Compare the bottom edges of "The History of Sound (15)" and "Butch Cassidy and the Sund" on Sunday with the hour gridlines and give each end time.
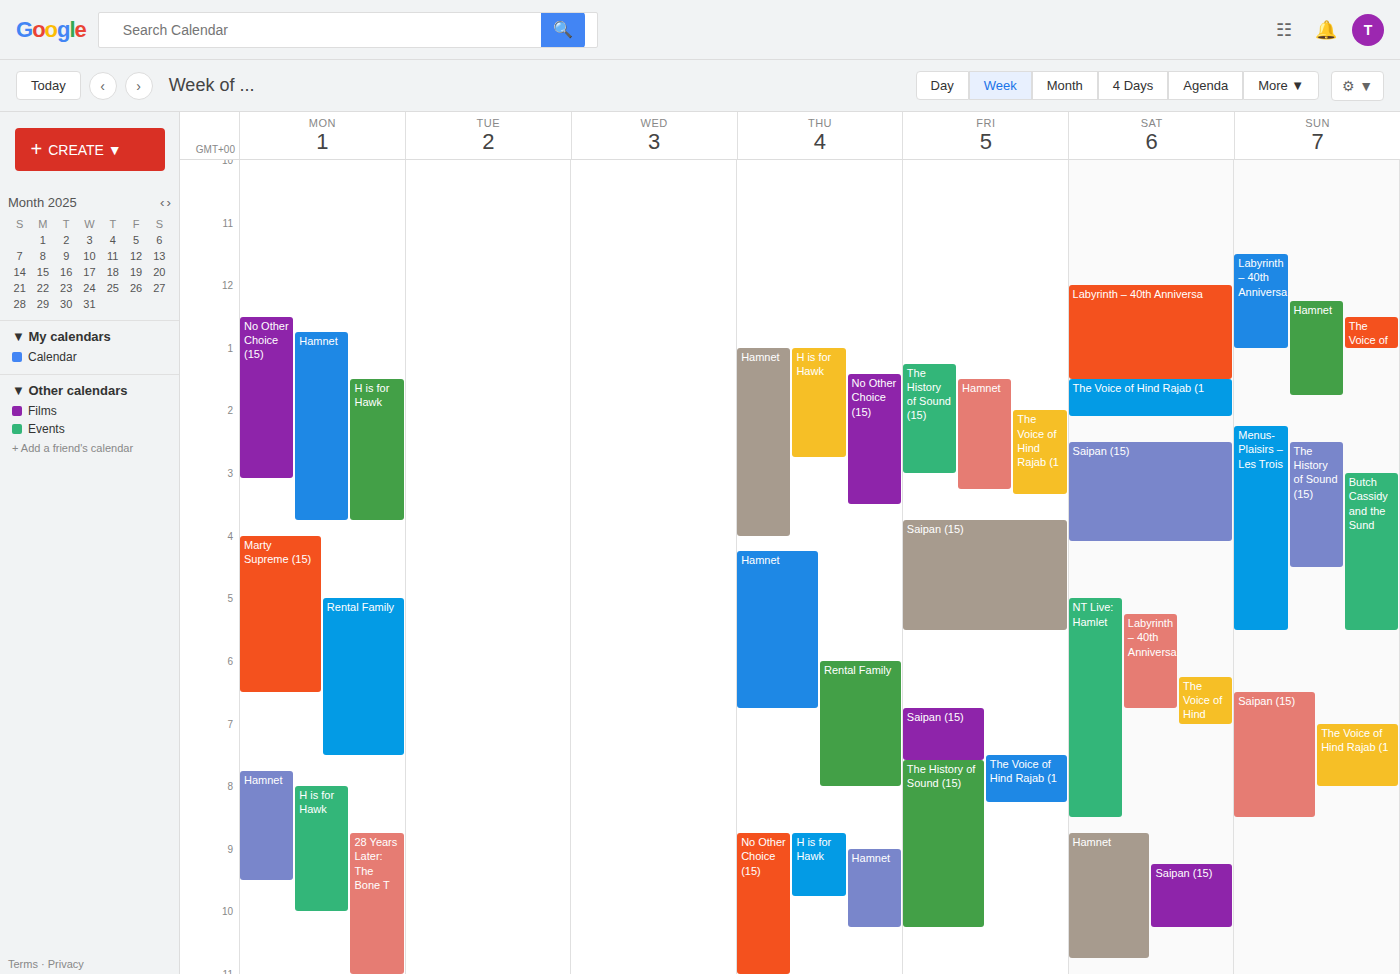
"The History of Sound (15)": 16:30, halfway between the 16:00 and 17:00 lines. "Butch Cassidy and the Sund": 17:30, halfway between the 17:00 and 18:00 lines.